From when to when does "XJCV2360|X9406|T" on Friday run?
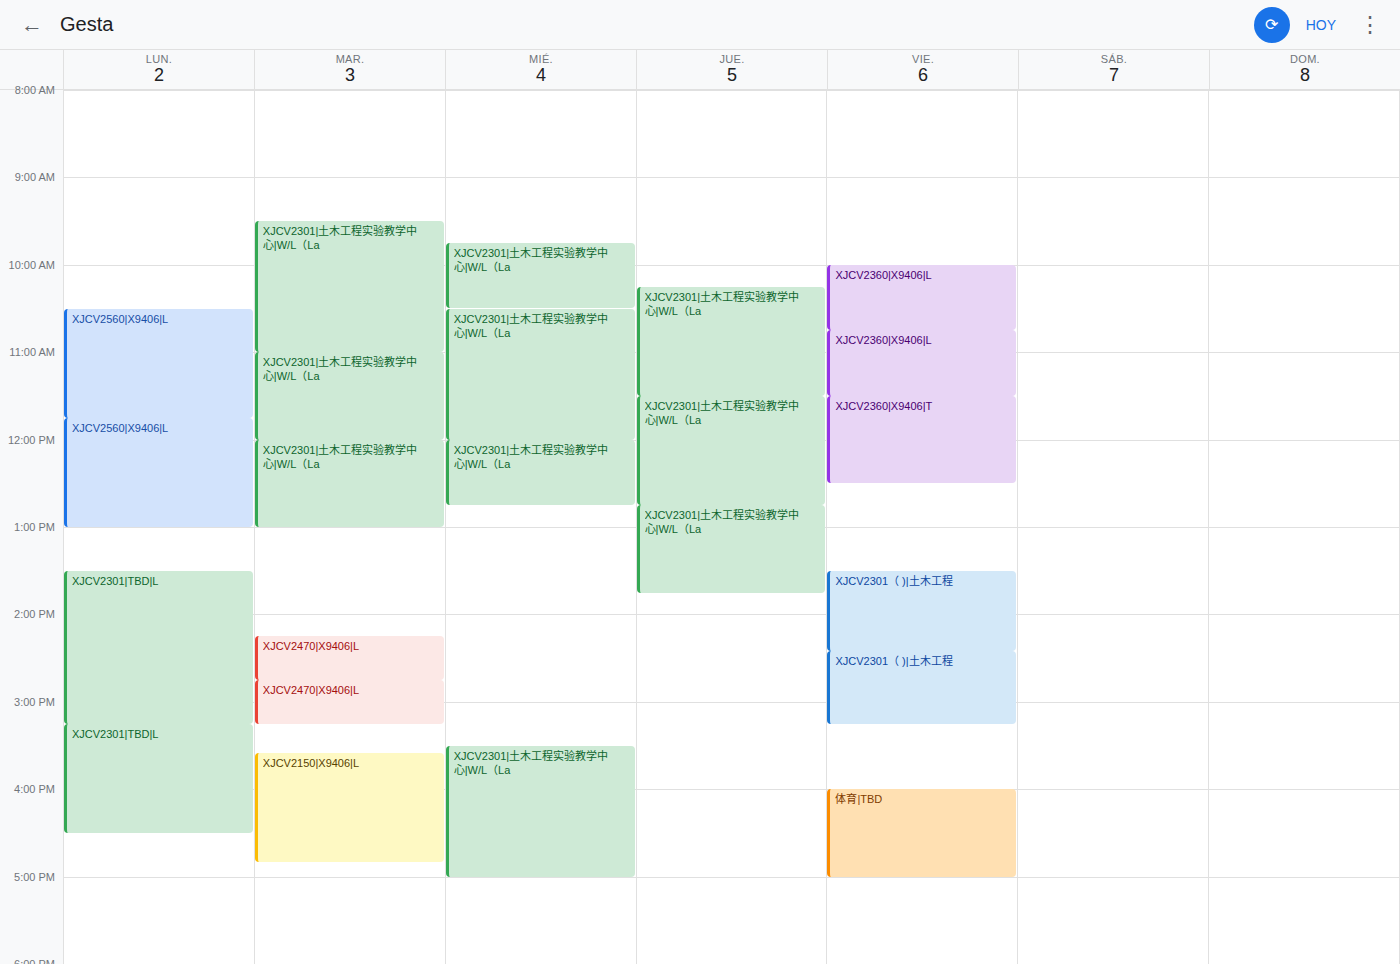
11:30 AM to 12:30 PM